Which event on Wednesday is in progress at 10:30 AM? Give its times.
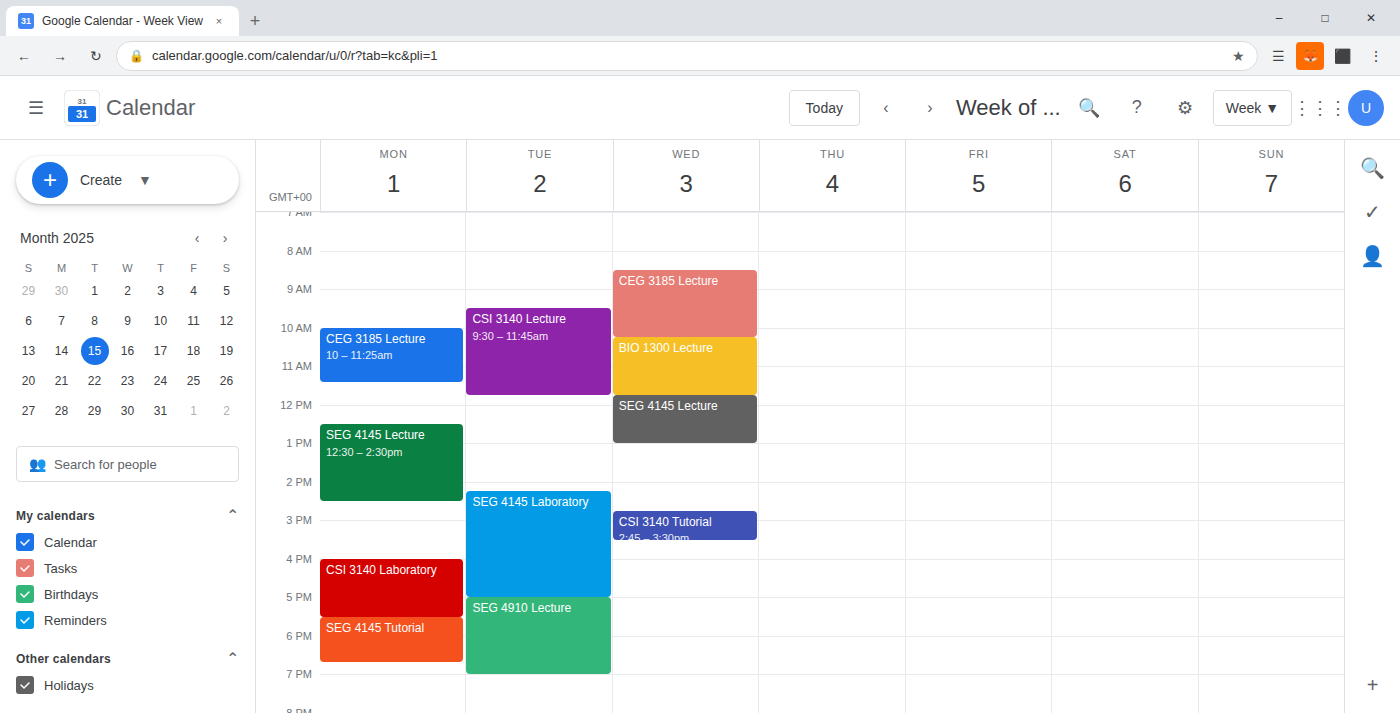
"BIO 1300 Lecture", 10:15 AM to 11:45 AM